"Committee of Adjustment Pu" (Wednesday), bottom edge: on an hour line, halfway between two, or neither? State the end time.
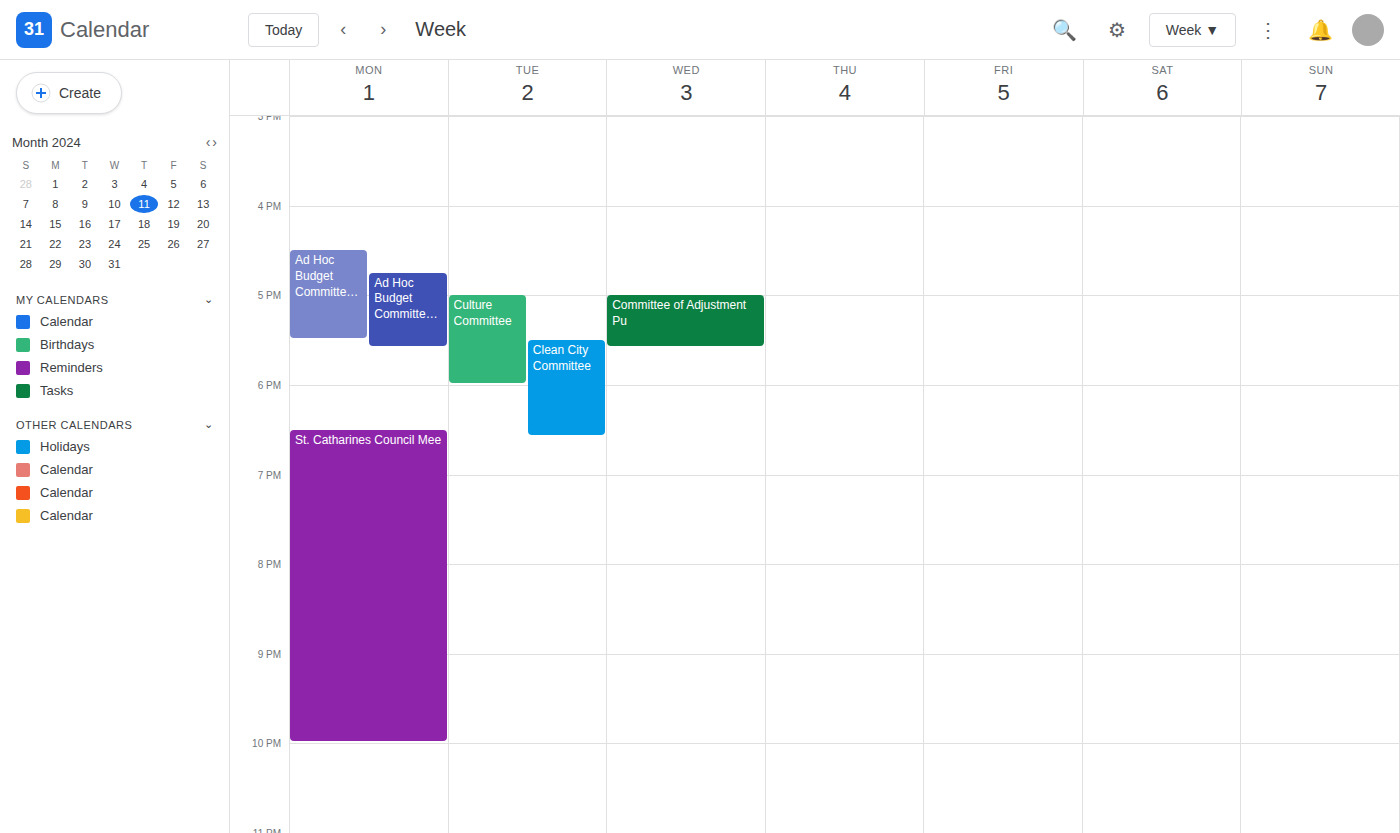
5:35 PM -- neither: 35 minutes below the 5 PM line and 25 minutes above the 6 PM line.